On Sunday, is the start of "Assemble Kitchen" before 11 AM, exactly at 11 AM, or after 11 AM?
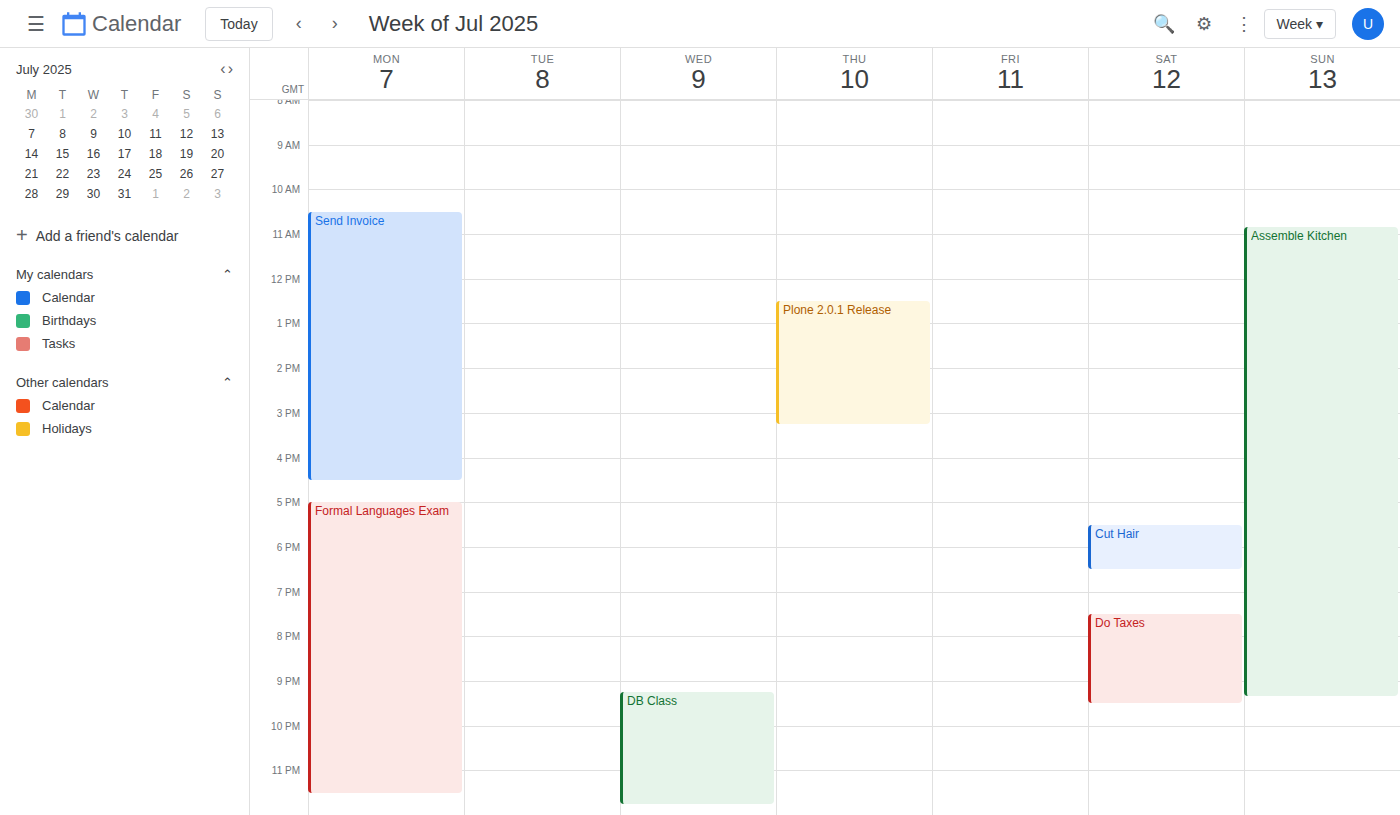
10:50 AM -- before 11 AM, 10 minutes above the 11 AM line.